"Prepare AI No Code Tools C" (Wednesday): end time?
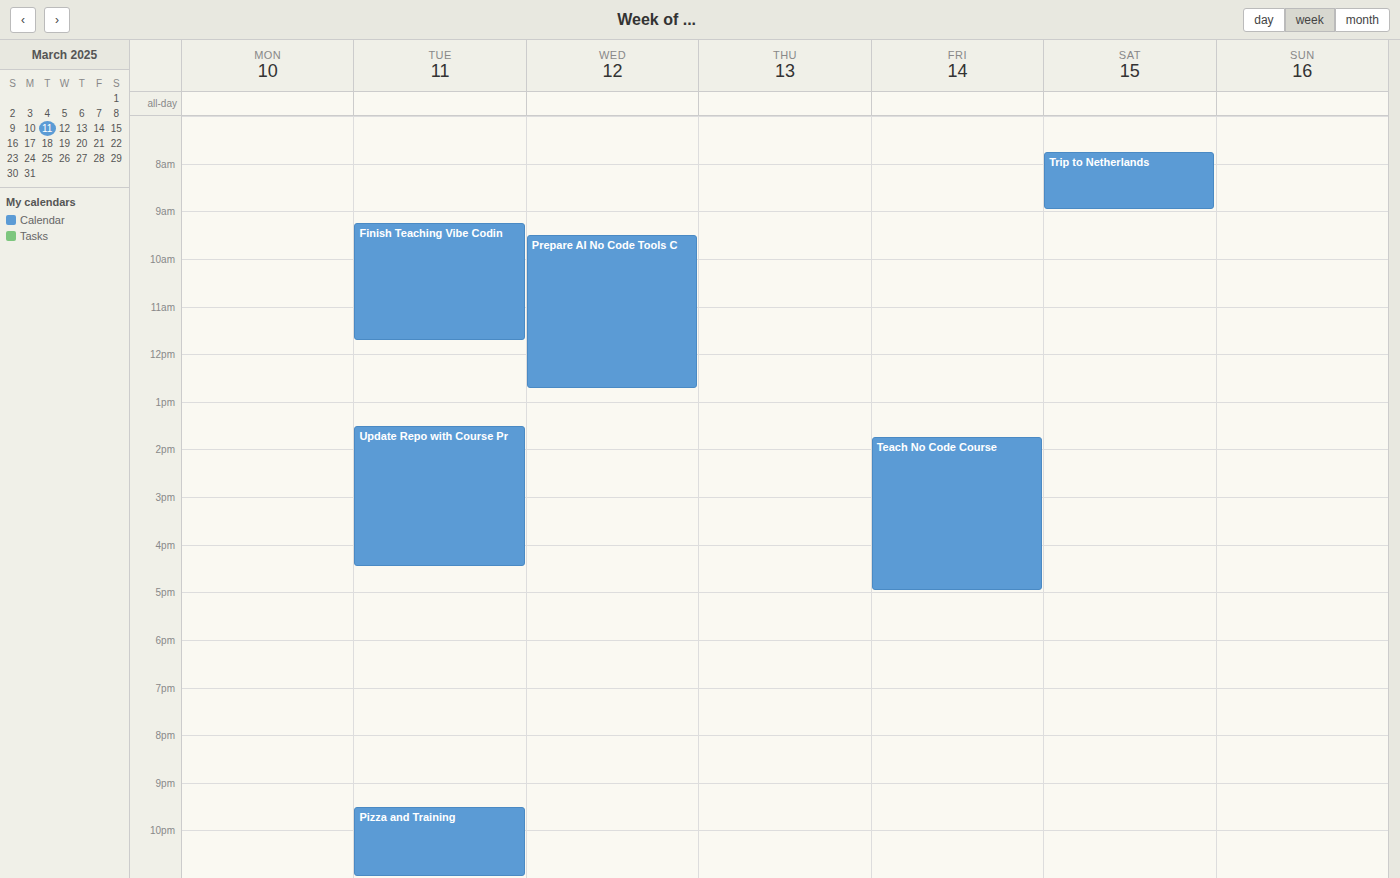
12:45 PM